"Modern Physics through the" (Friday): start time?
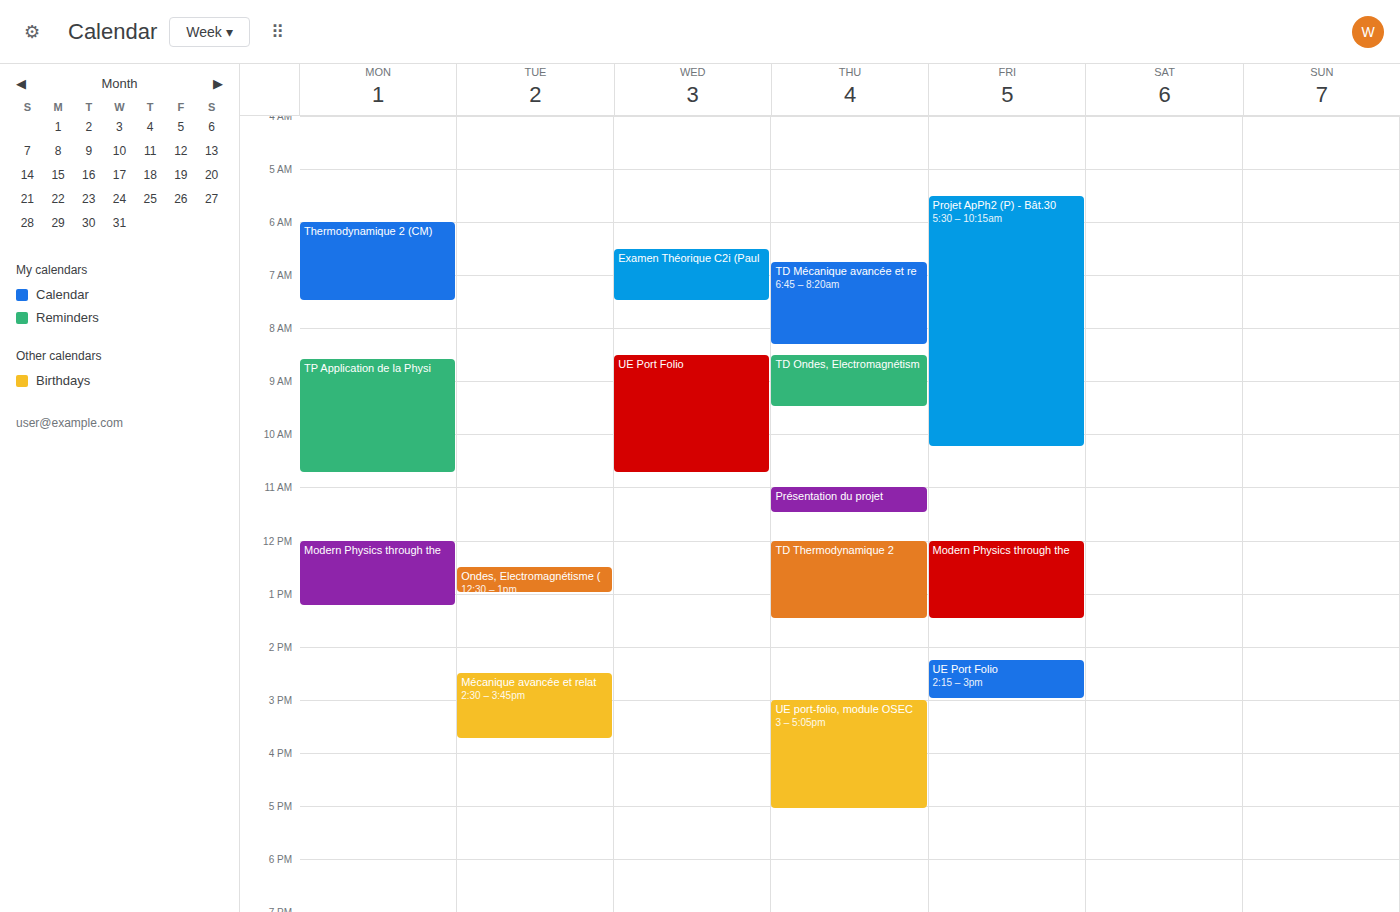
12:00 PM